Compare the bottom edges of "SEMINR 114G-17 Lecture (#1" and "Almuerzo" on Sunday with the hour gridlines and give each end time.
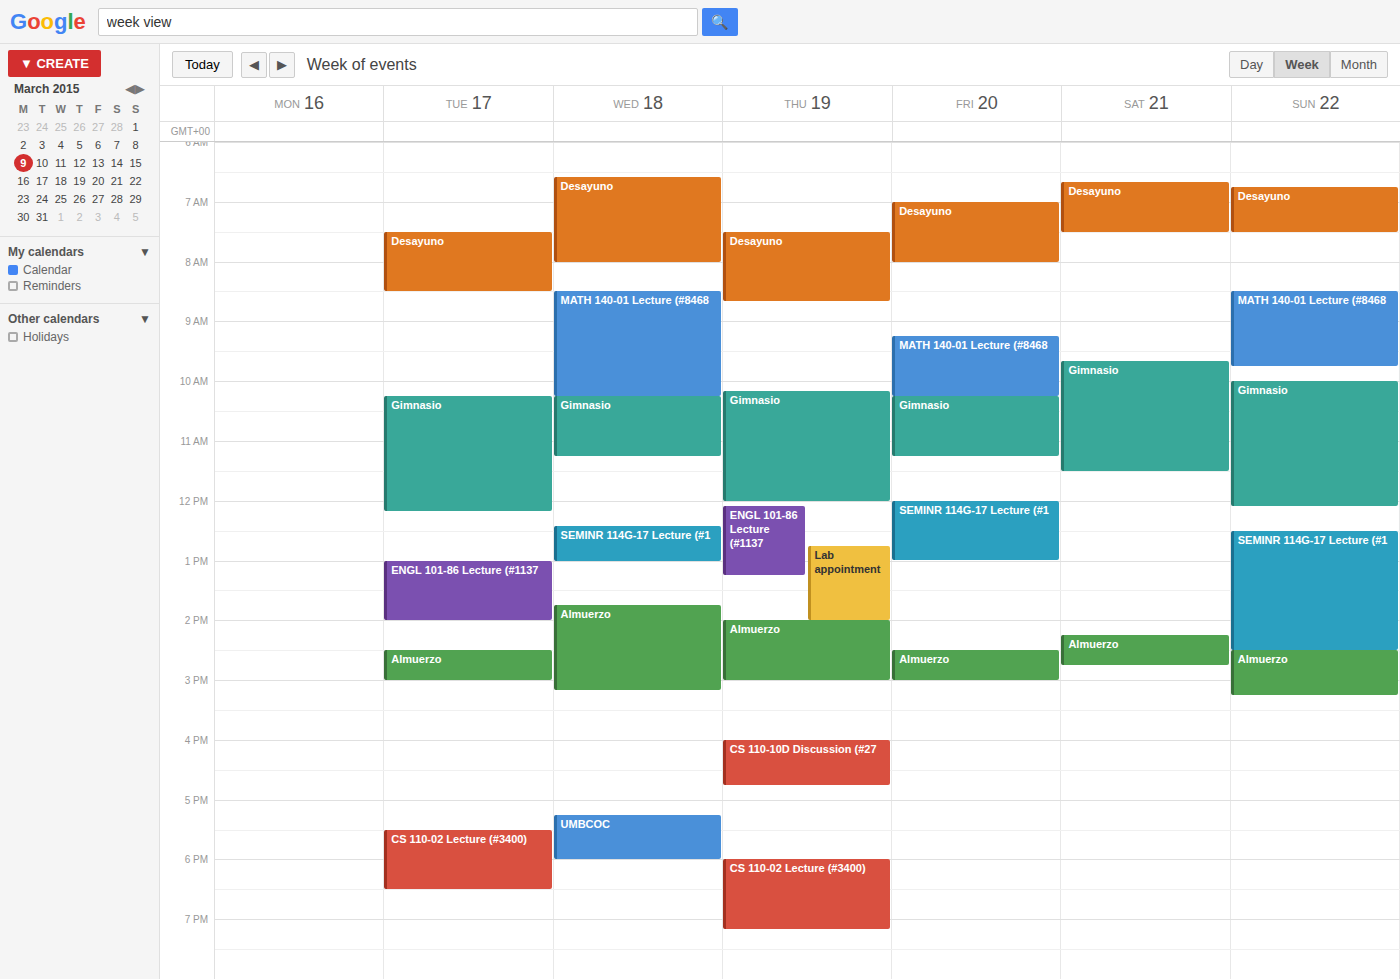
"SEMINR 114G-17 Lecture (#1": 14:30, halfway between the 14:00 and 15:00 lines. "Almuerzo": 15:15, neither: a quarter of the way from the 15:00 line to the 16:00 line.